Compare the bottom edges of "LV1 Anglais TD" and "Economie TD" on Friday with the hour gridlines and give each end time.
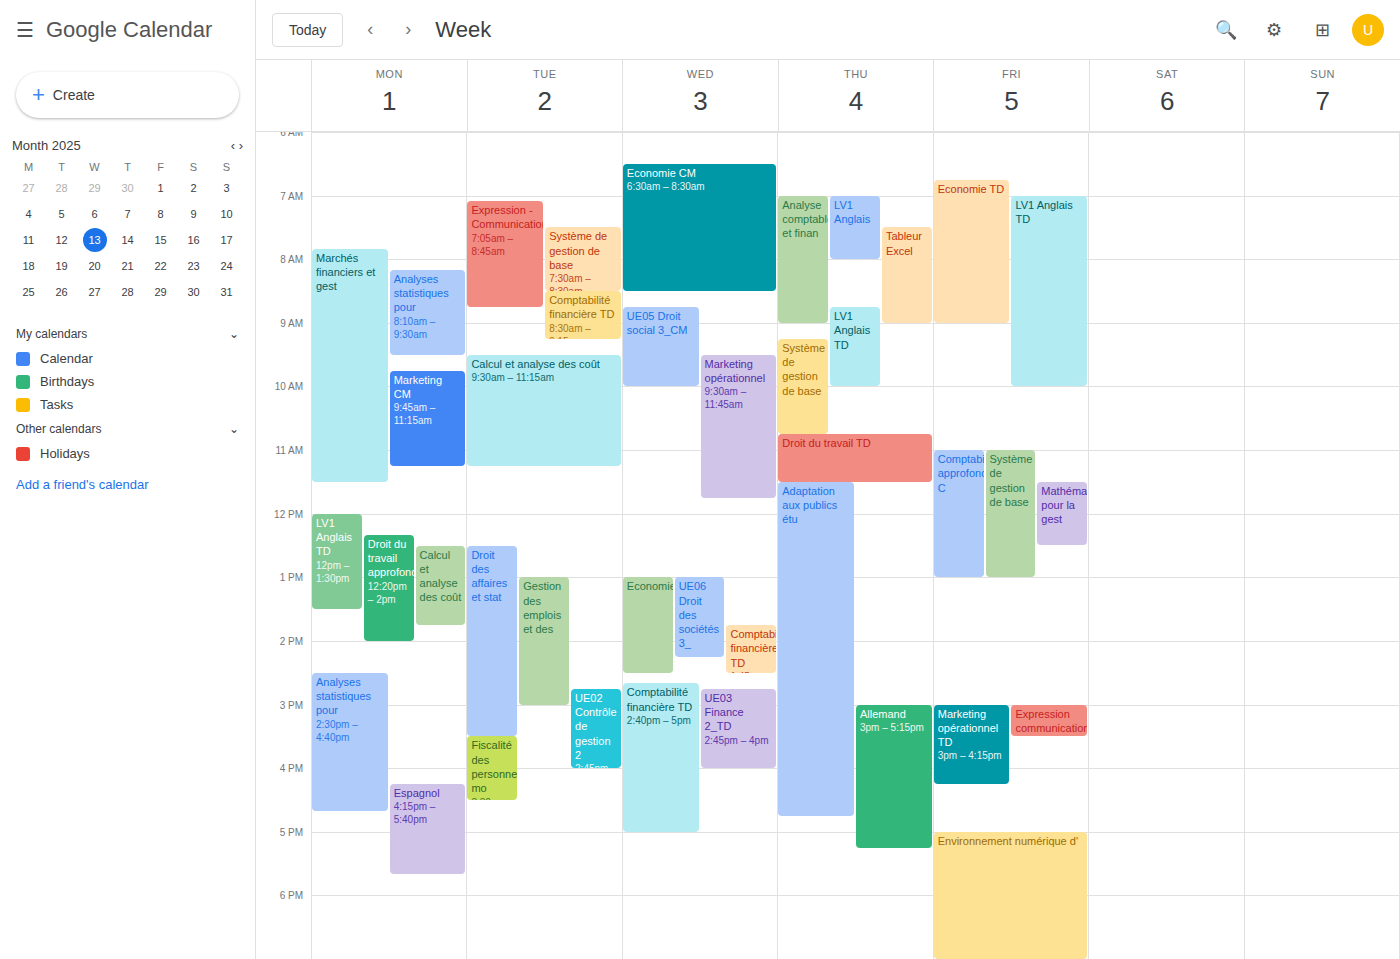
"LV1 Anglais TD": 10:00 AM, exactly on the 10 AM line. "Economie TD": 9:00 AM, exactly on the 9 AM line.